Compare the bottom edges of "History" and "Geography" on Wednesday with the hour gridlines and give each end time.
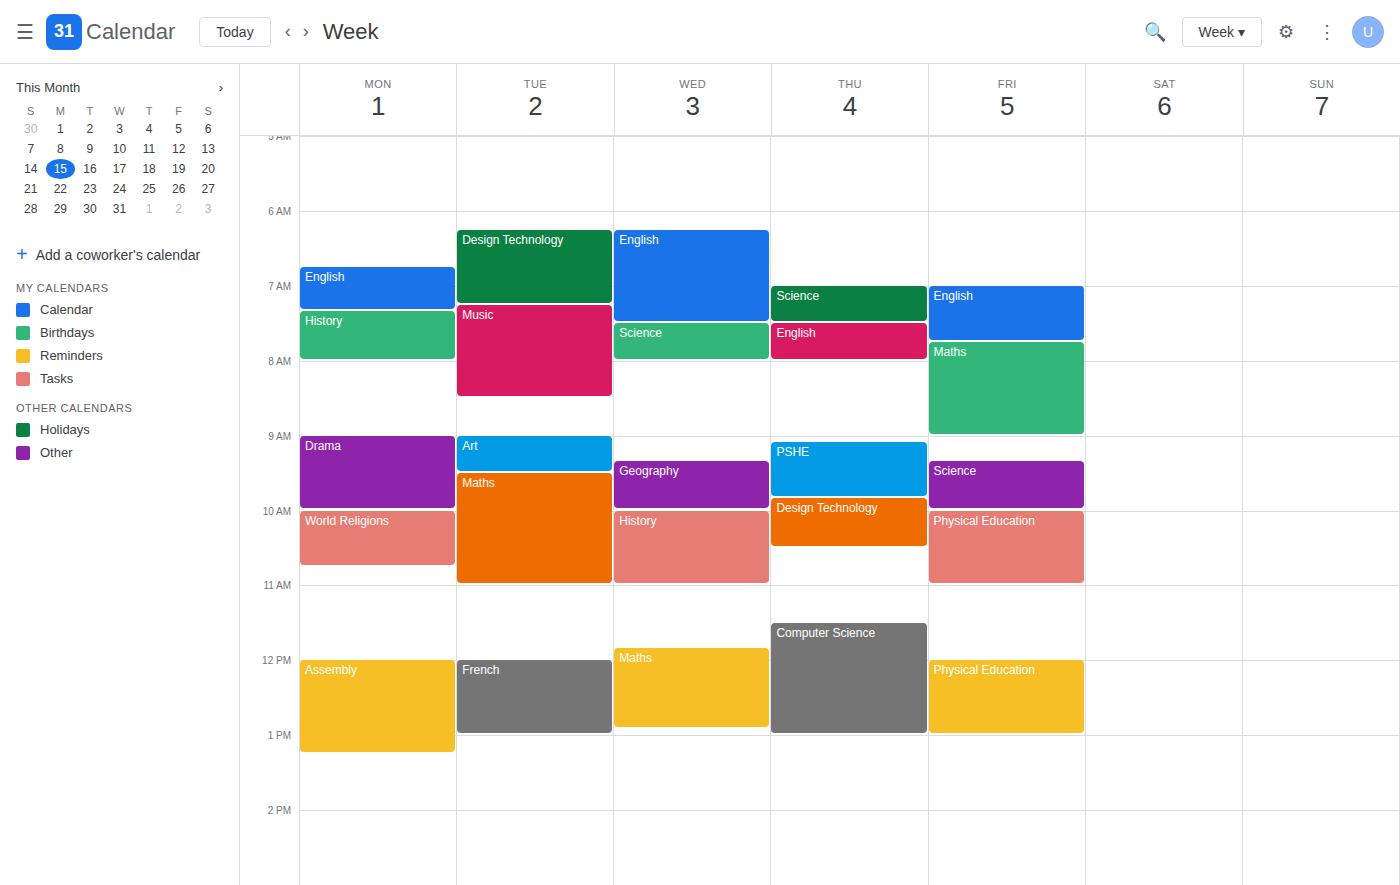
"History": 11:00 AM, exactly on the 11 AM line. "Geography": 10:00 AM, exactly on the 10 AM line.